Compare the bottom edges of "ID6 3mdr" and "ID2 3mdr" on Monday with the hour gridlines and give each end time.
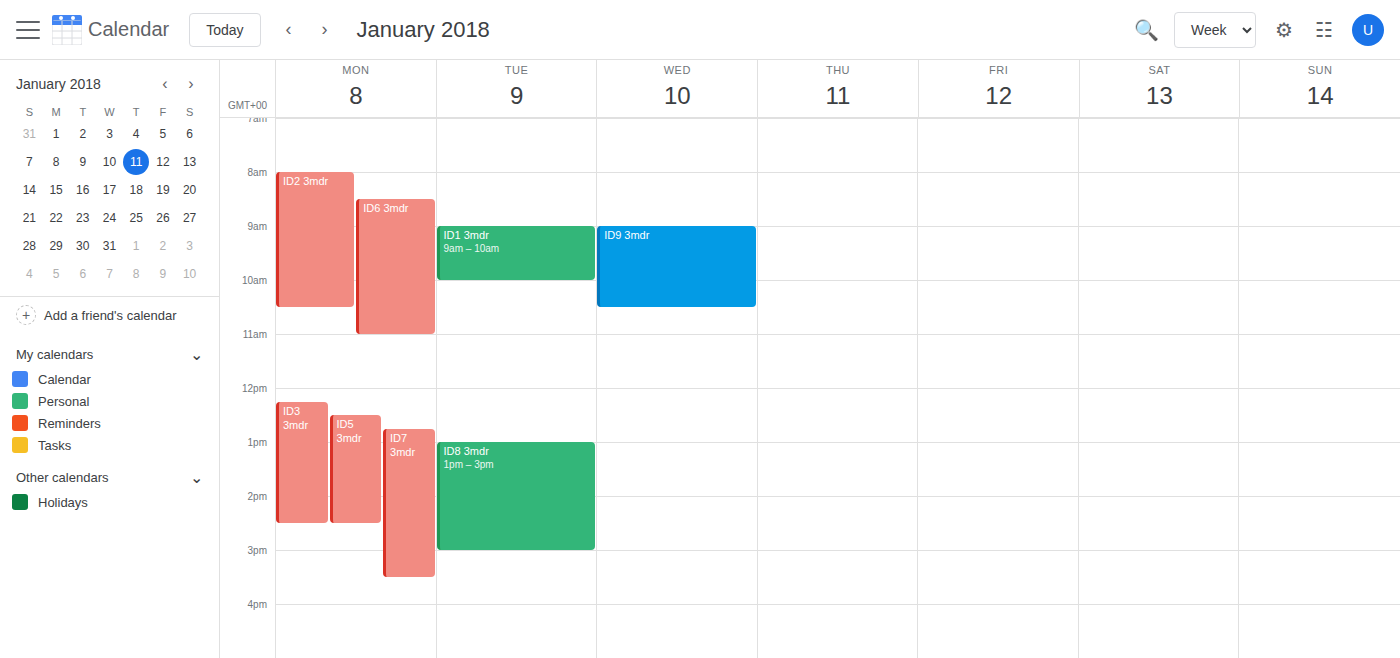
"ID6 3mdr": 11:00 AM, exactly on the 11 AM line. "ID2 3mdr": 10:30 AM, halfway between the 10 AM and 11 AM lines.